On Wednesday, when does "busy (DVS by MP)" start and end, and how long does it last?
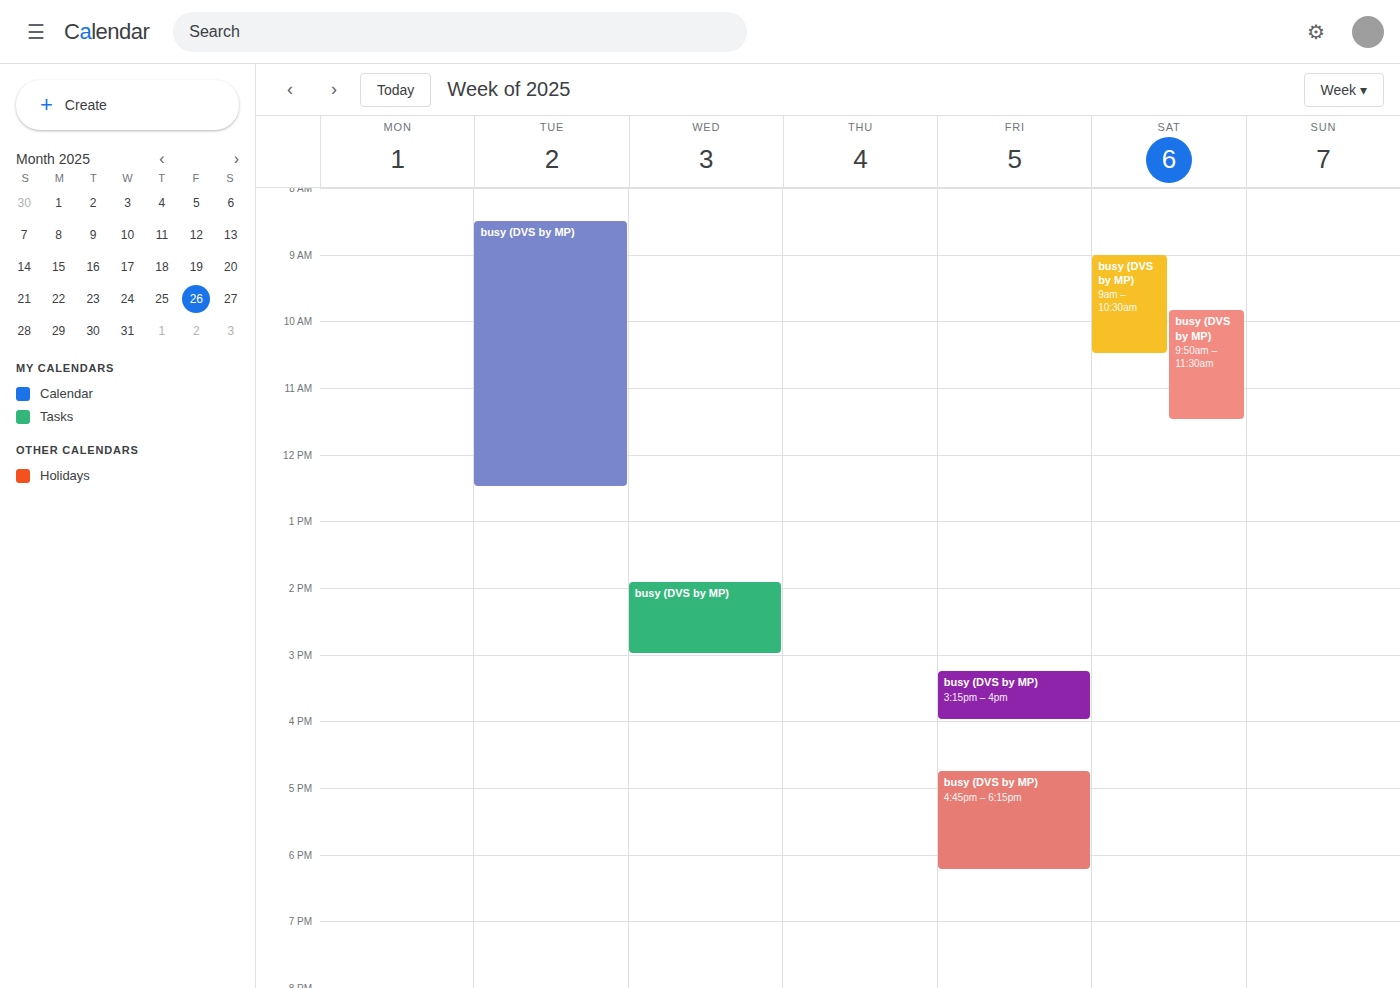
1:55 PM to 3:00 PM, 1 hour 5 minutes